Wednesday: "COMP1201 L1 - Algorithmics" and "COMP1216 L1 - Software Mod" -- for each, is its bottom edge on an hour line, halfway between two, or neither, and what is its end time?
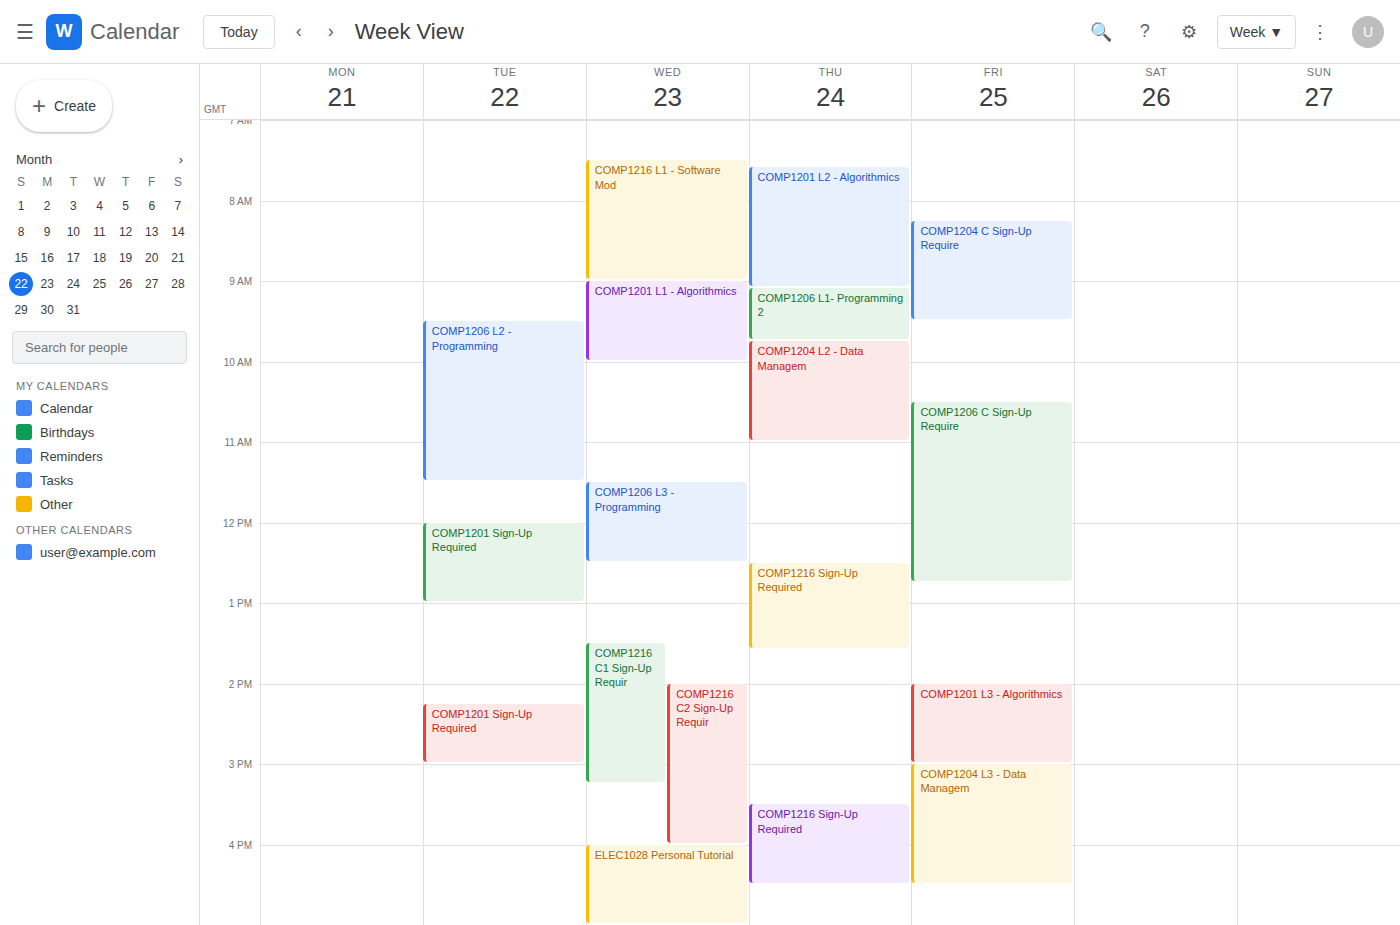
"COMP1201 L1 - Algorithmics": 10:00 AM, exactly on the 10 AM line. "COMP1216 L1 - Software Mod": 9:00 AM, exactly on the 9 AM line.